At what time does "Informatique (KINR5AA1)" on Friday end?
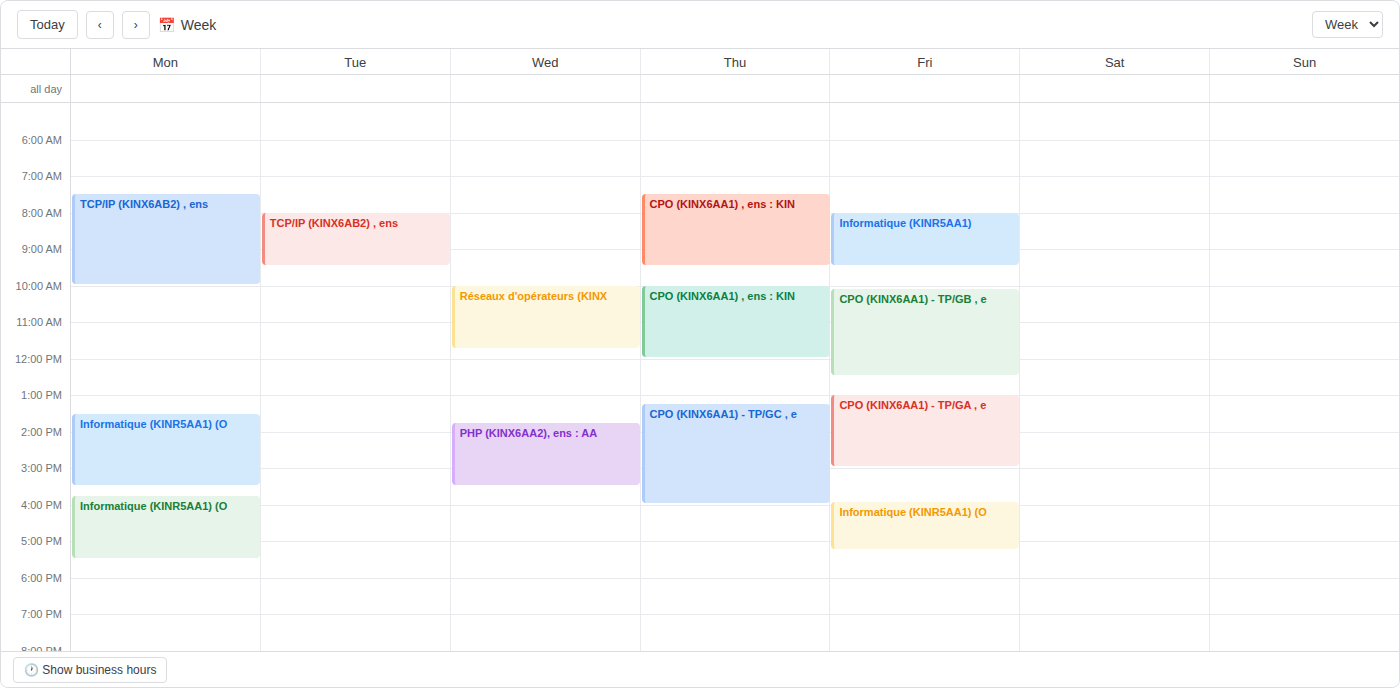
9:30 AM